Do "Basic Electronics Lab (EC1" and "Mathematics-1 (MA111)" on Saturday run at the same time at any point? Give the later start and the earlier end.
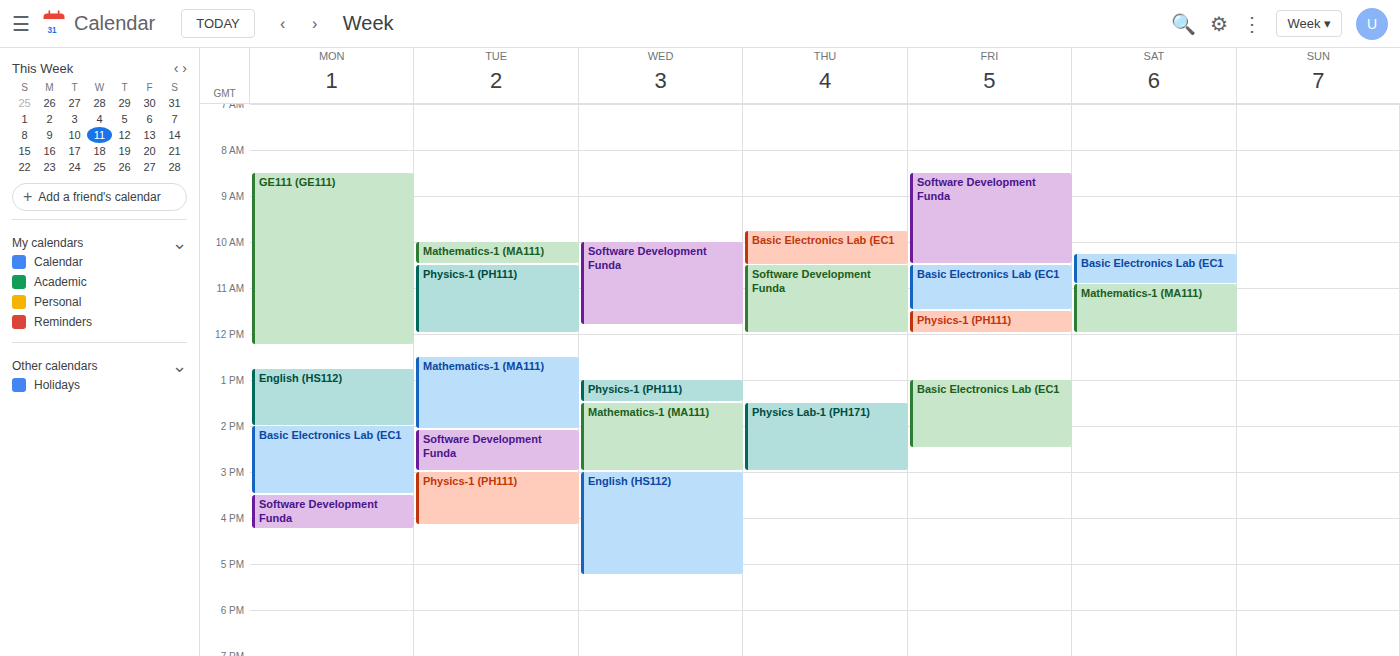
"Basic Electronics Lab (EC1" ends at 10:55 AM, exactly when "Mathematics-1 (MA111)" starts -- they touch but do not overlap.